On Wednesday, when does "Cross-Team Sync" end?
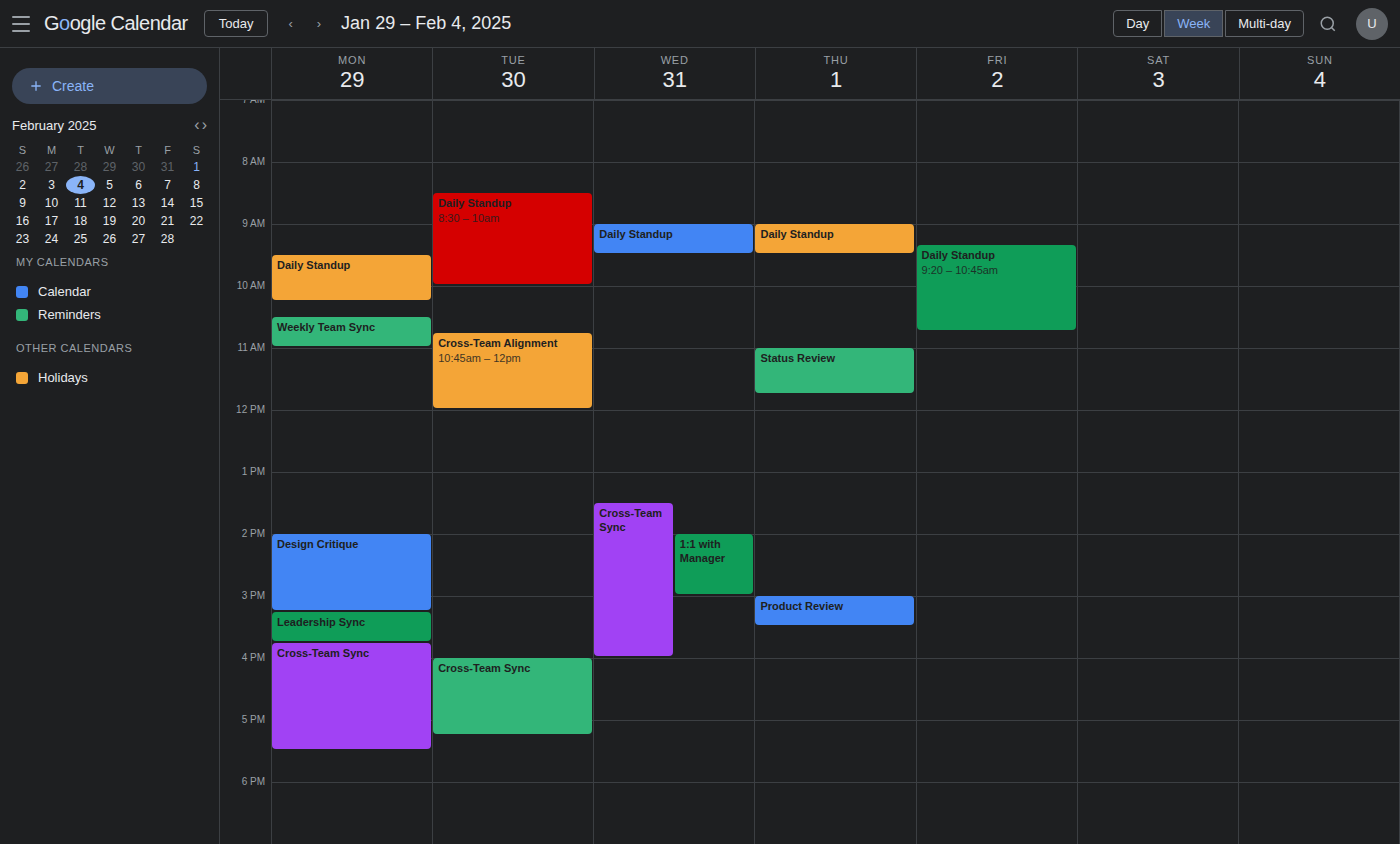
4:00 PM